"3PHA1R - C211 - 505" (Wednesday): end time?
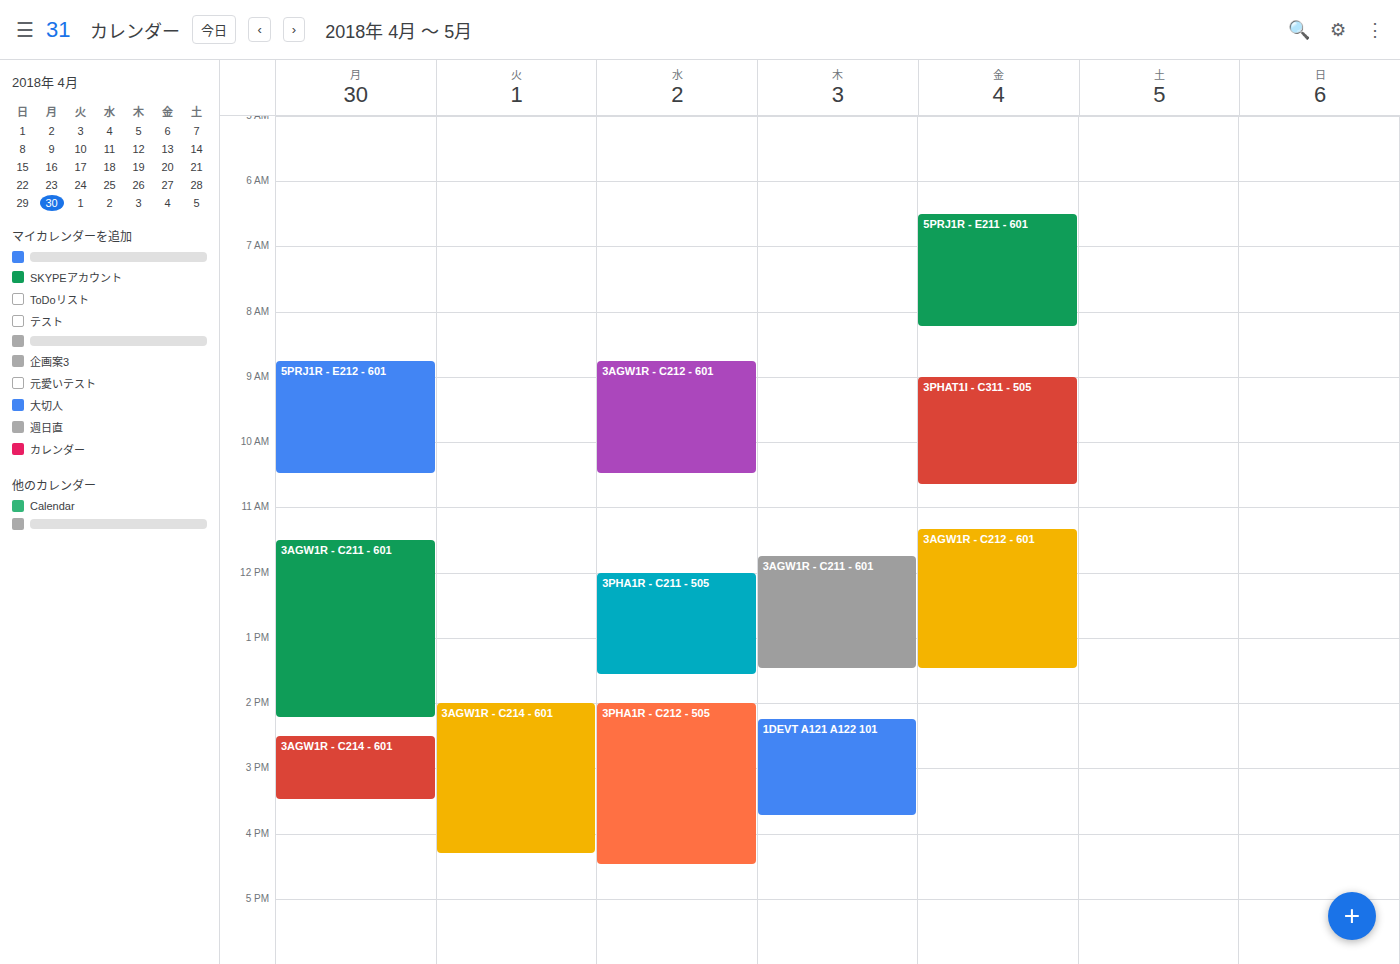
1:35 PM